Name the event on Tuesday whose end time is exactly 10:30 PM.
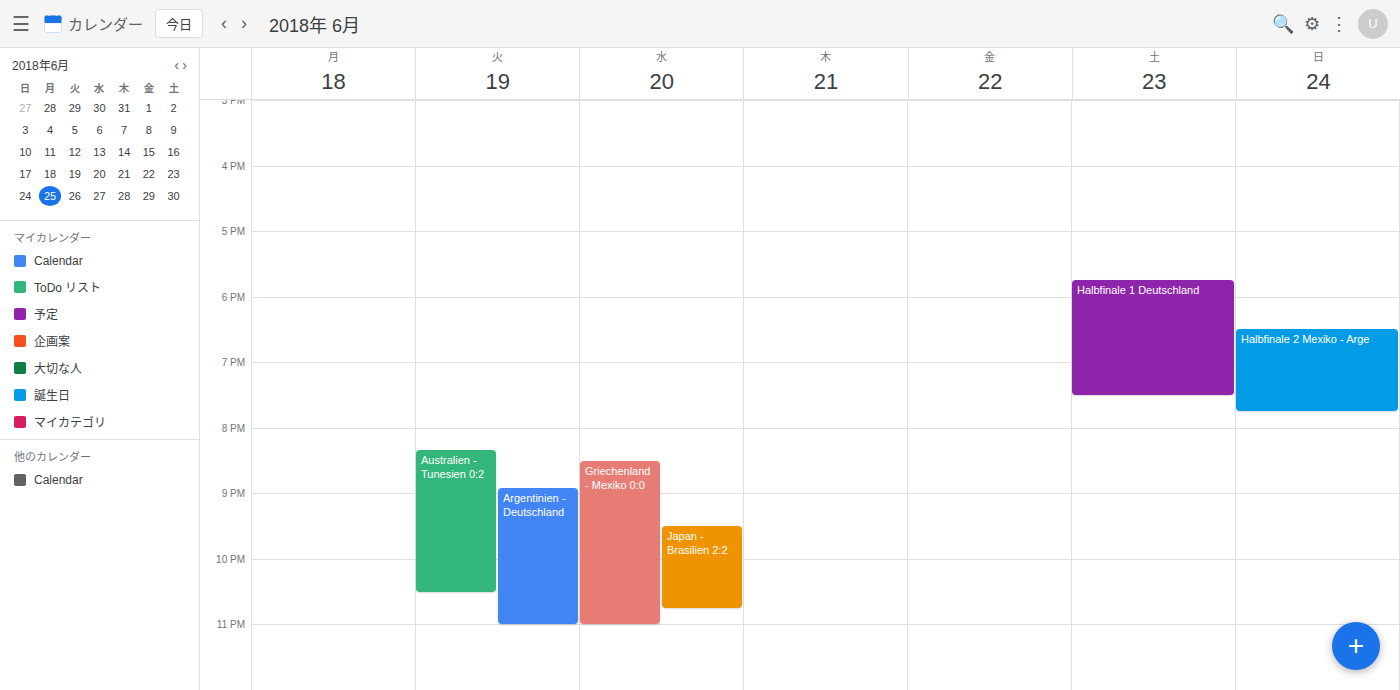
"Australien - Tunesien 0:2"